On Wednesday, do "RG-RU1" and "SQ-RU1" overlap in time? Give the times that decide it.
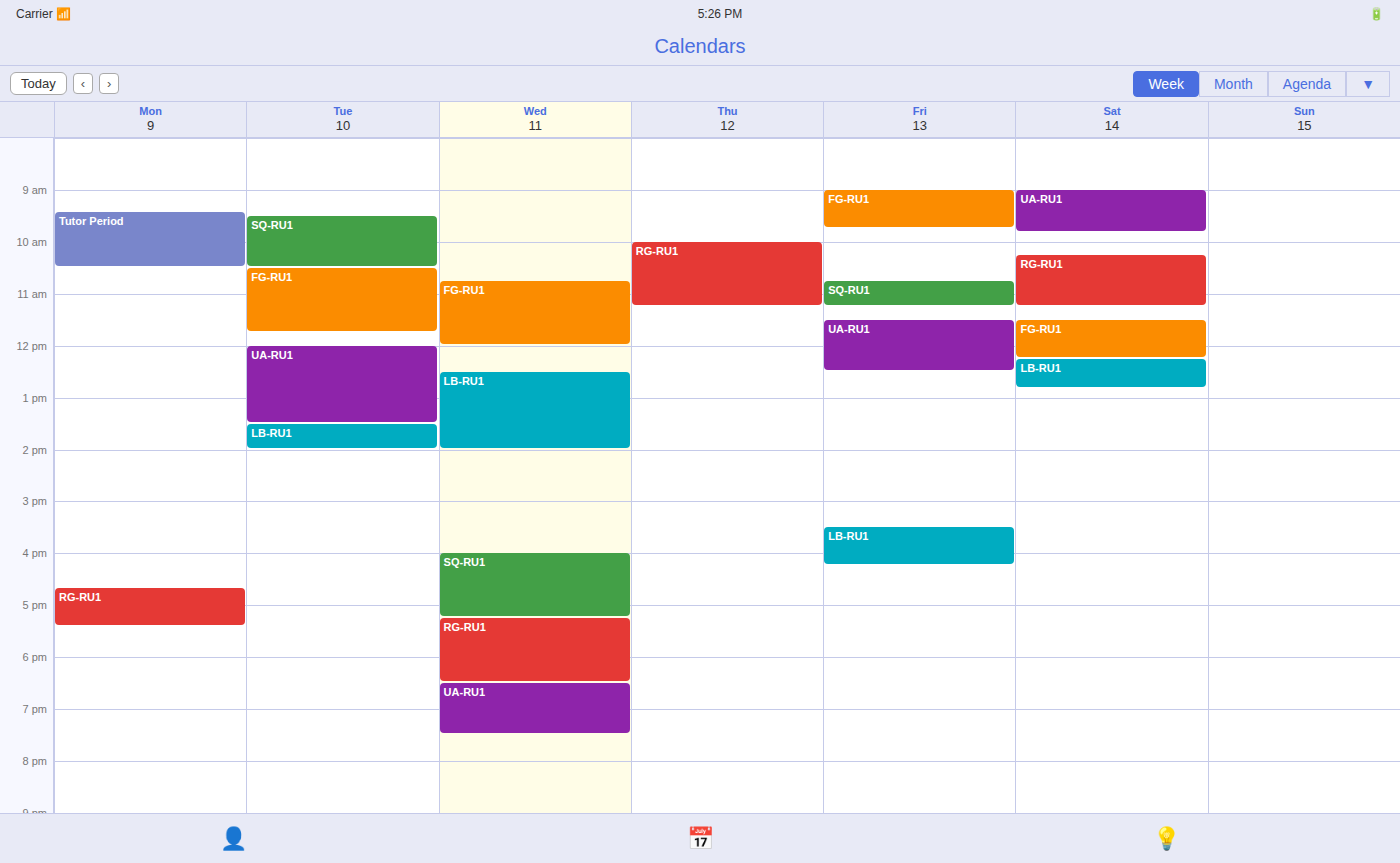
"SQ-RU1" ends at 5:15 PM, exactly when "RG-RU1" starts -- they touch but do not overlap.